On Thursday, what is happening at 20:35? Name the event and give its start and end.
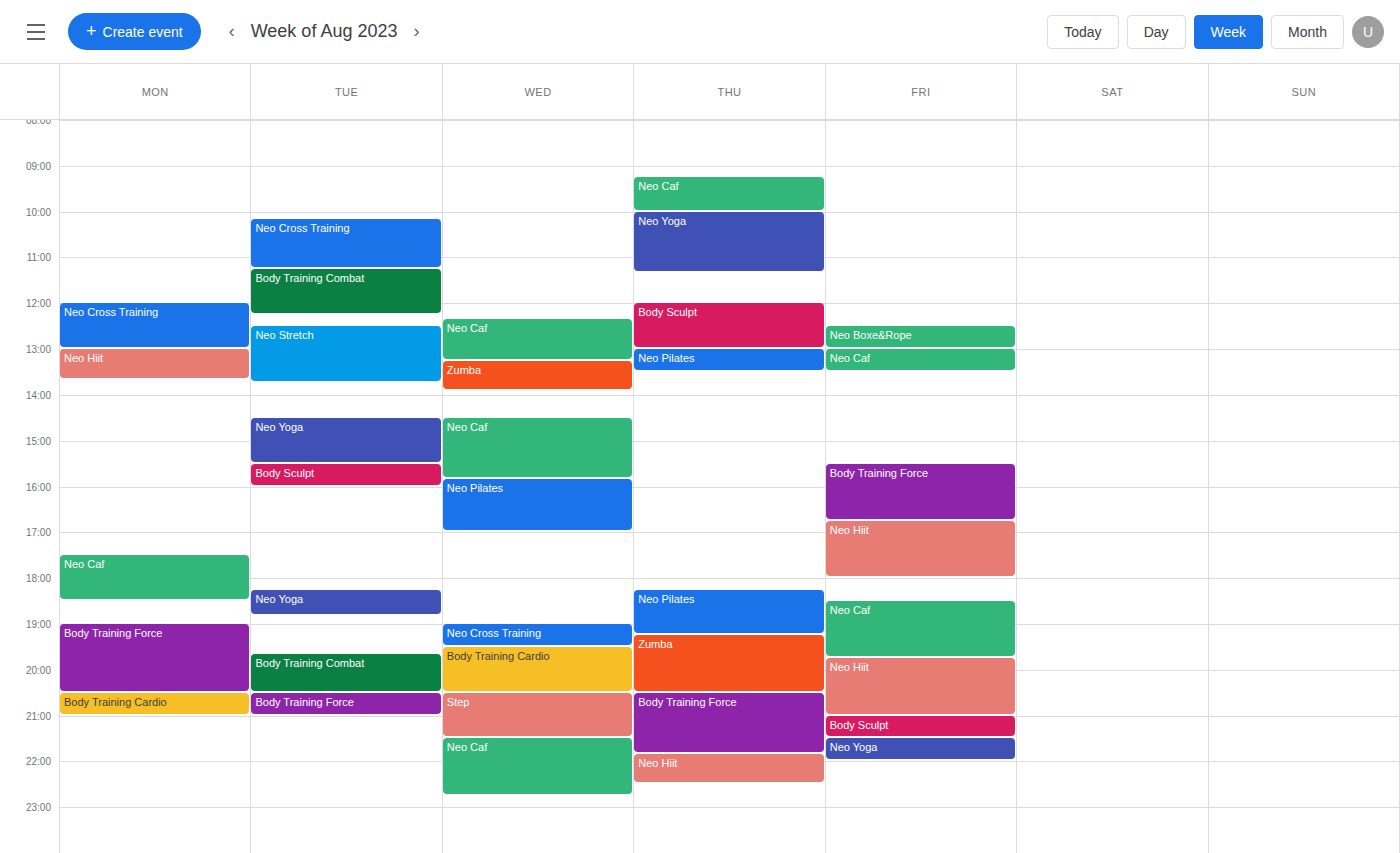
"Body Training Force", 20:30 to 21:50